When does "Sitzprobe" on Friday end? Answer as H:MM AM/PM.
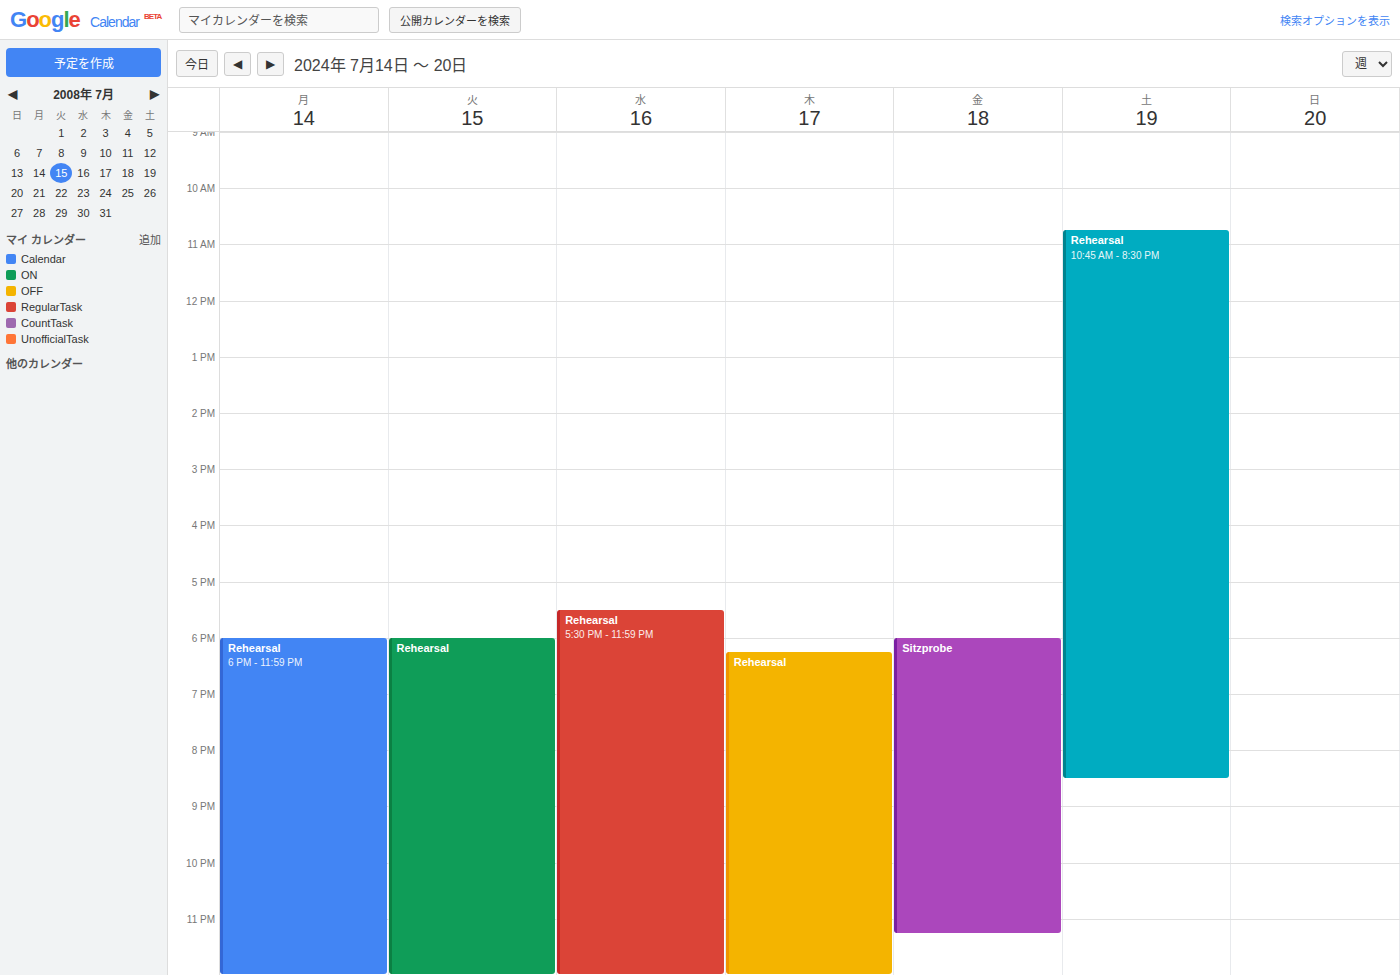
11:15 PM